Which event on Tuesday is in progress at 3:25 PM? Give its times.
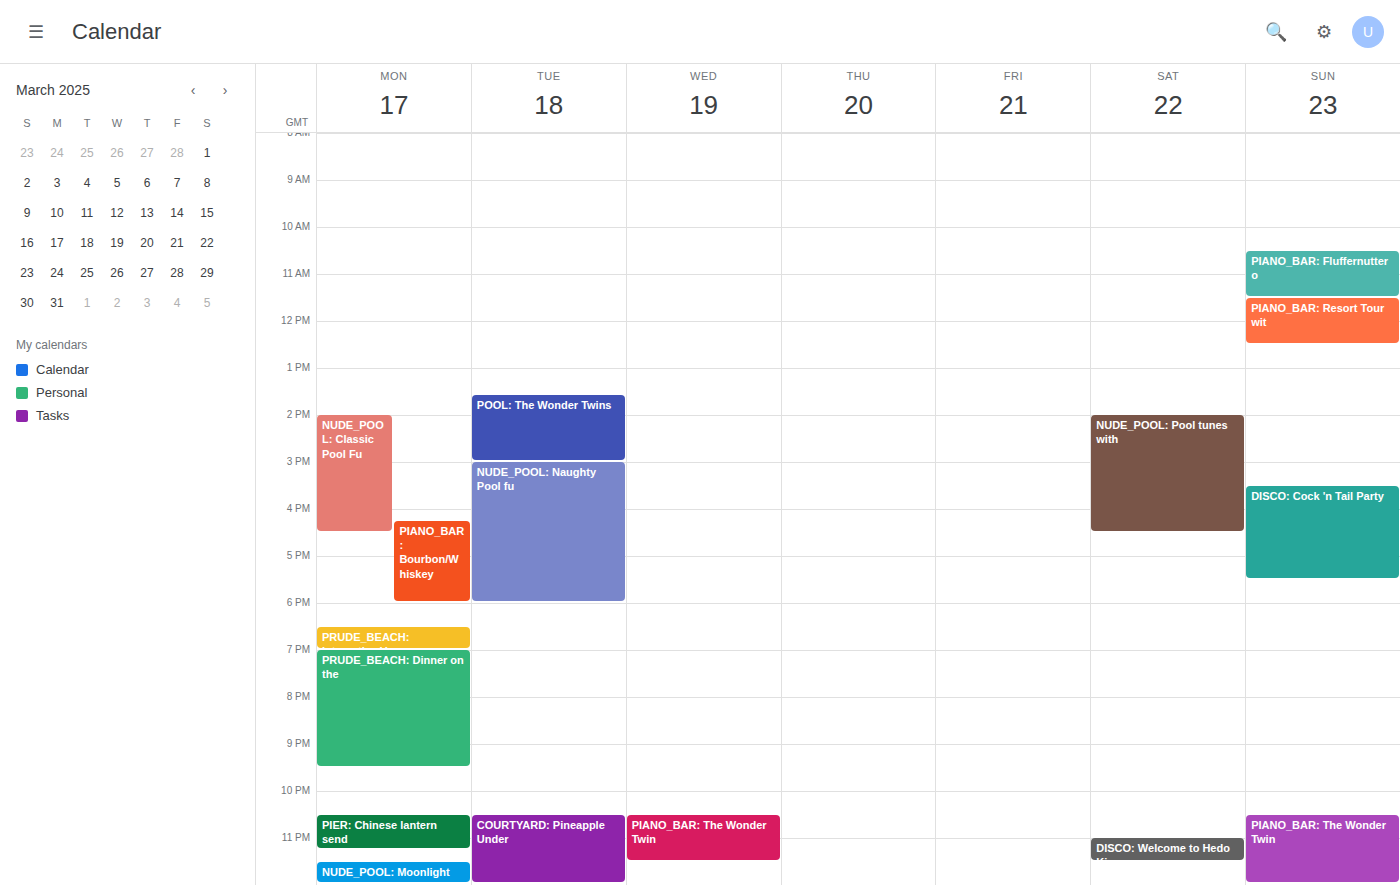
"NUDE_POOL: Naughty Pool fu", 3:00 PM to 6:00 PM